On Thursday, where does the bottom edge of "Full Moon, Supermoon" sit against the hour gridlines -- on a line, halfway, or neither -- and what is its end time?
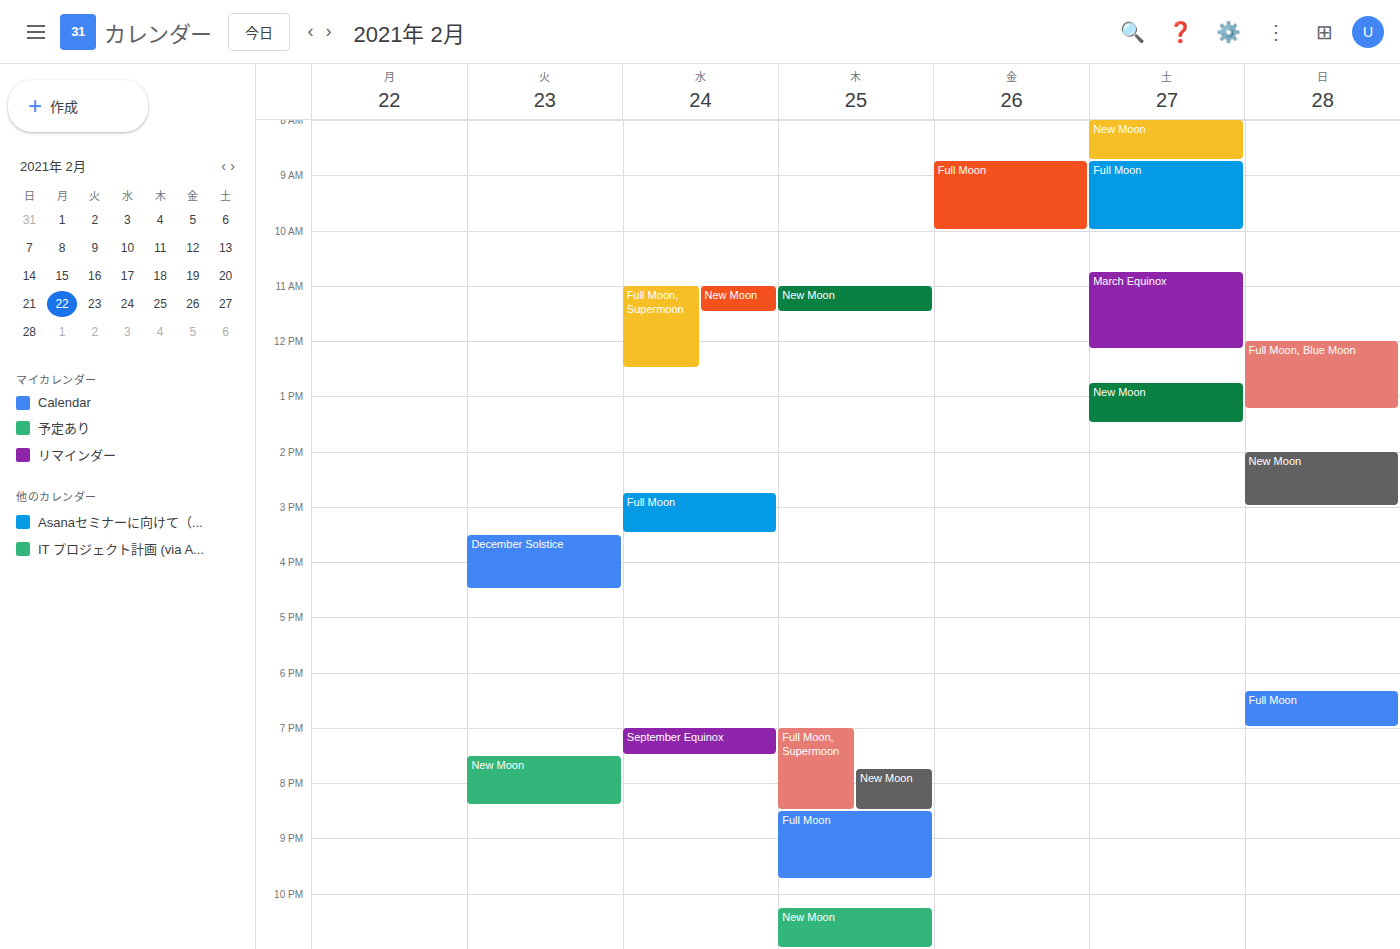
8:30 PM -- halfway between the 8 PM and 9 PM lines.